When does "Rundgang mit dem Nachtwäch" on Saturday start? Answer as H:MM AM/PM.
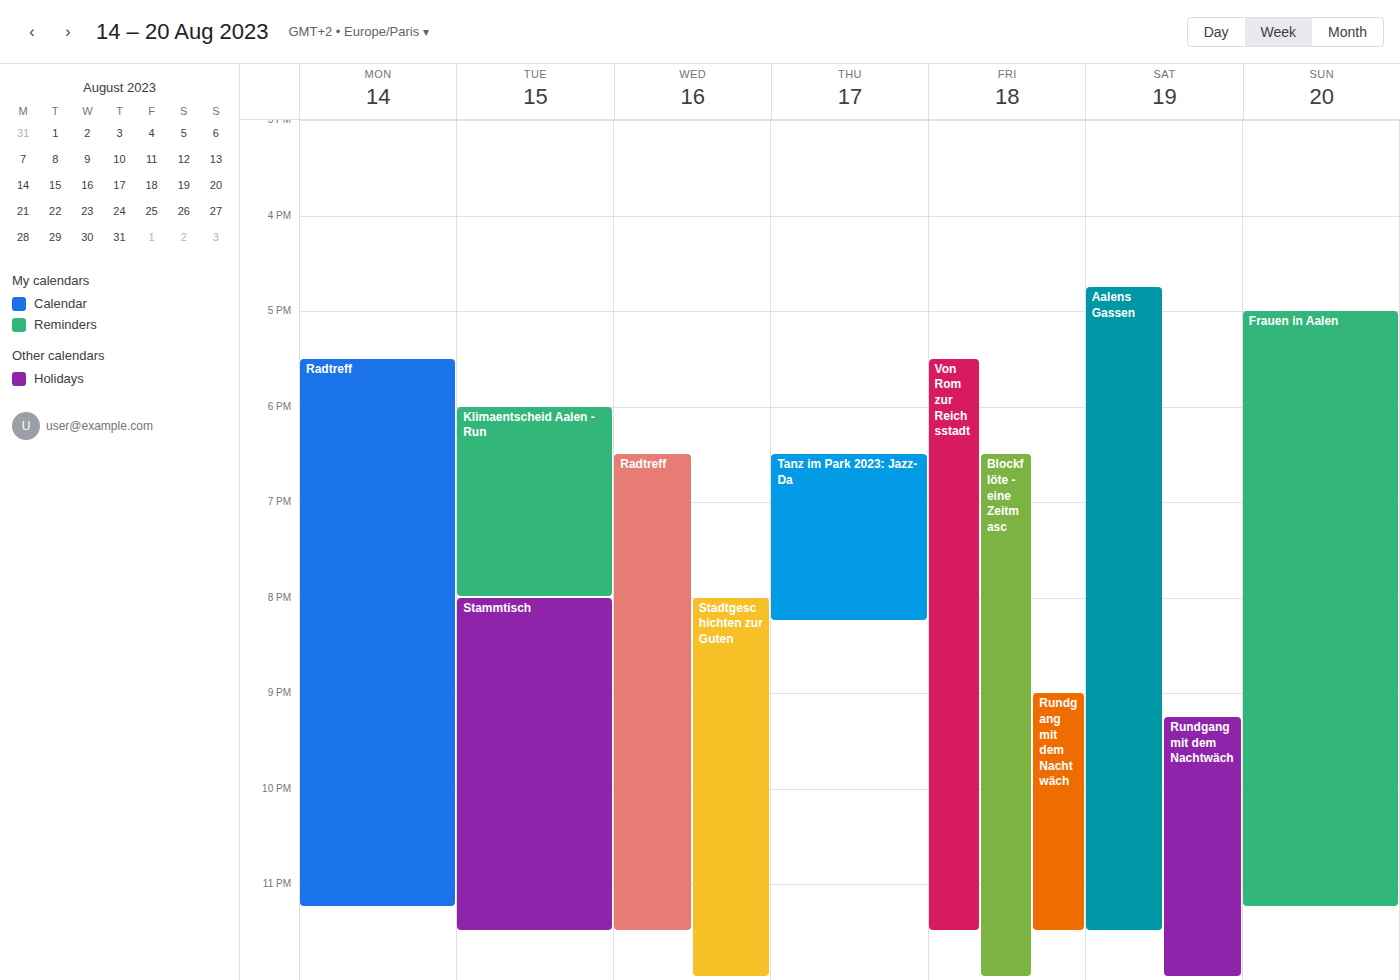
9:15 PM